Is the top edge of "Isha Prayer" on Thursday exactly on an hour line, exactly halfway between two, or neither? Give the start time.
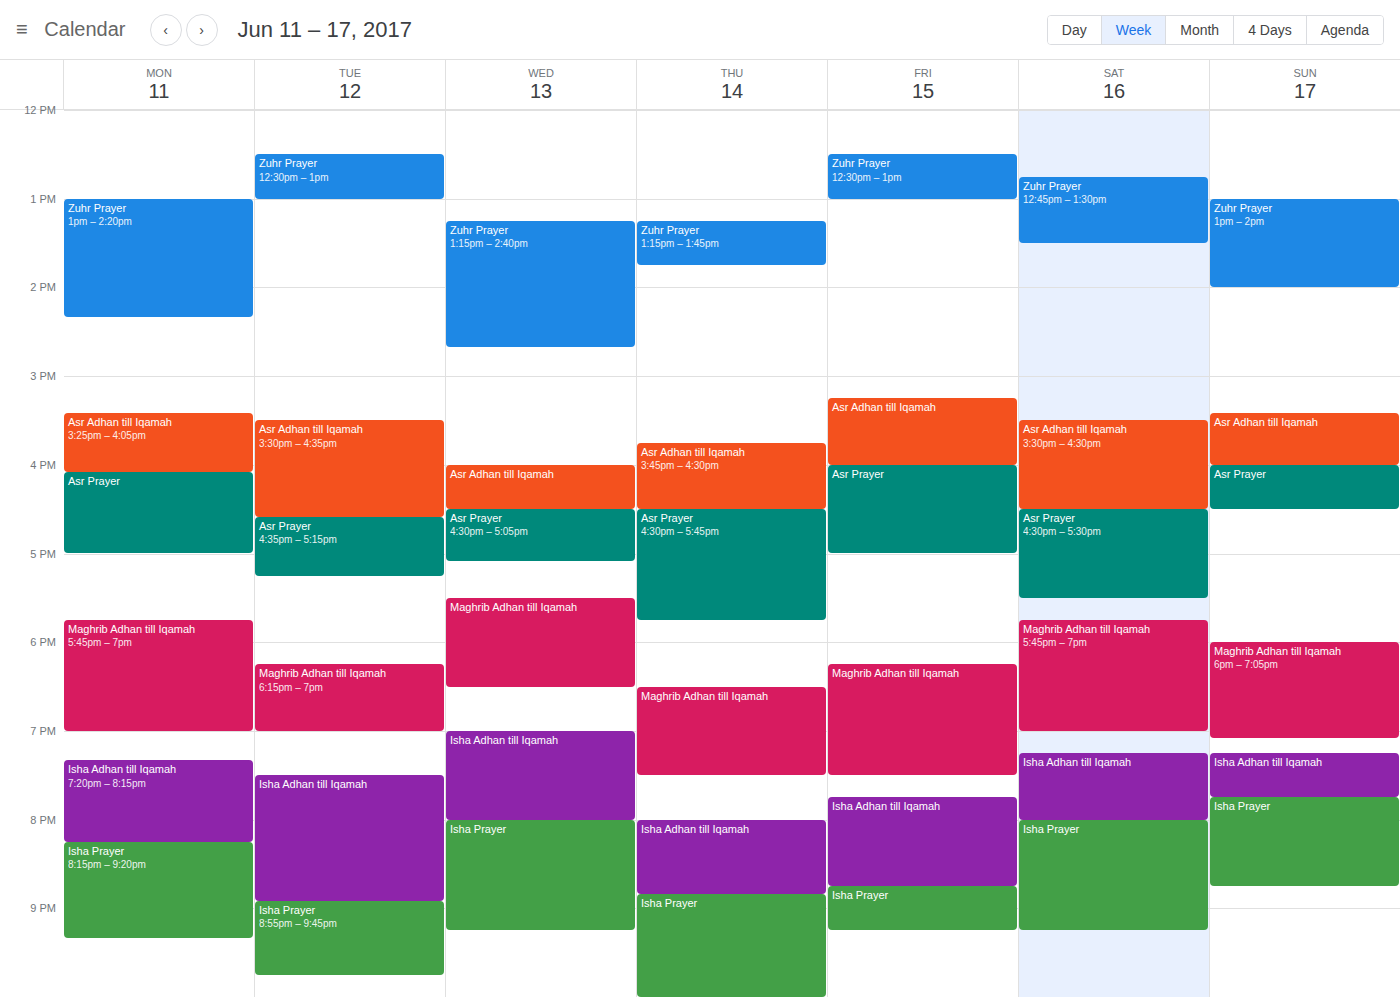
8:50 PM -- neither: 50 minutes below the 8 PM line and 10 minutes above the 9 PM line.